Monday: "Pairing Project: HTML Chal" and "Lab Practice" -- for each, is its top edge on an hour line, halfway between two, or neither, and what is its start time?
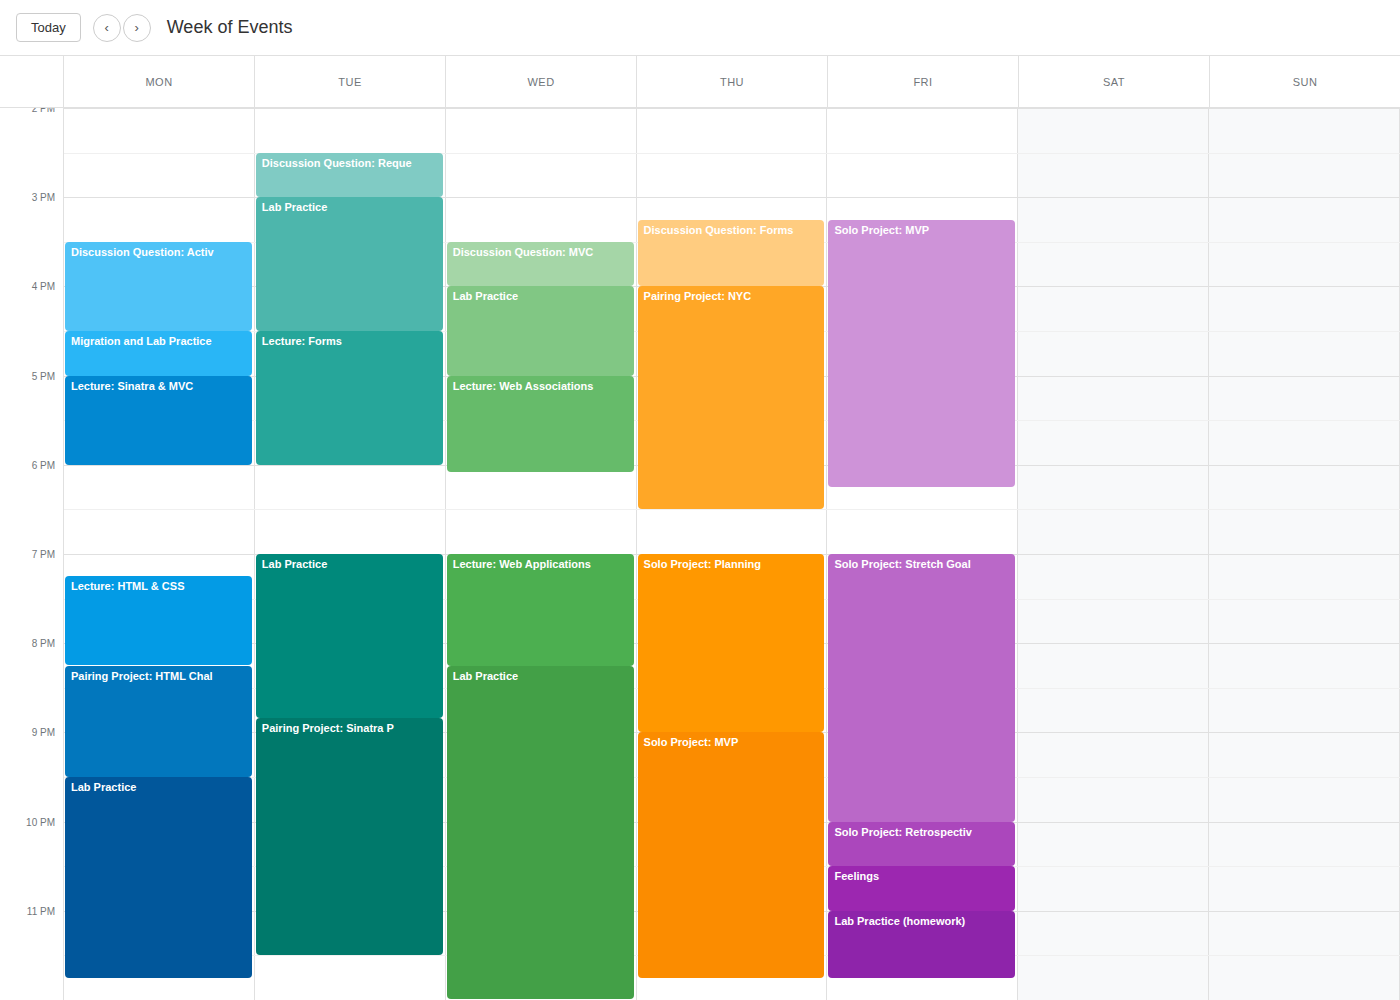
"Pairing Project: HTML Chal": 8:15 PM, neither: a quarter of the way from the 8 PM line to the 9 PM line. "Lab Practice": 9:30 PM, halfway between the 9 PM and 10 PM lines.